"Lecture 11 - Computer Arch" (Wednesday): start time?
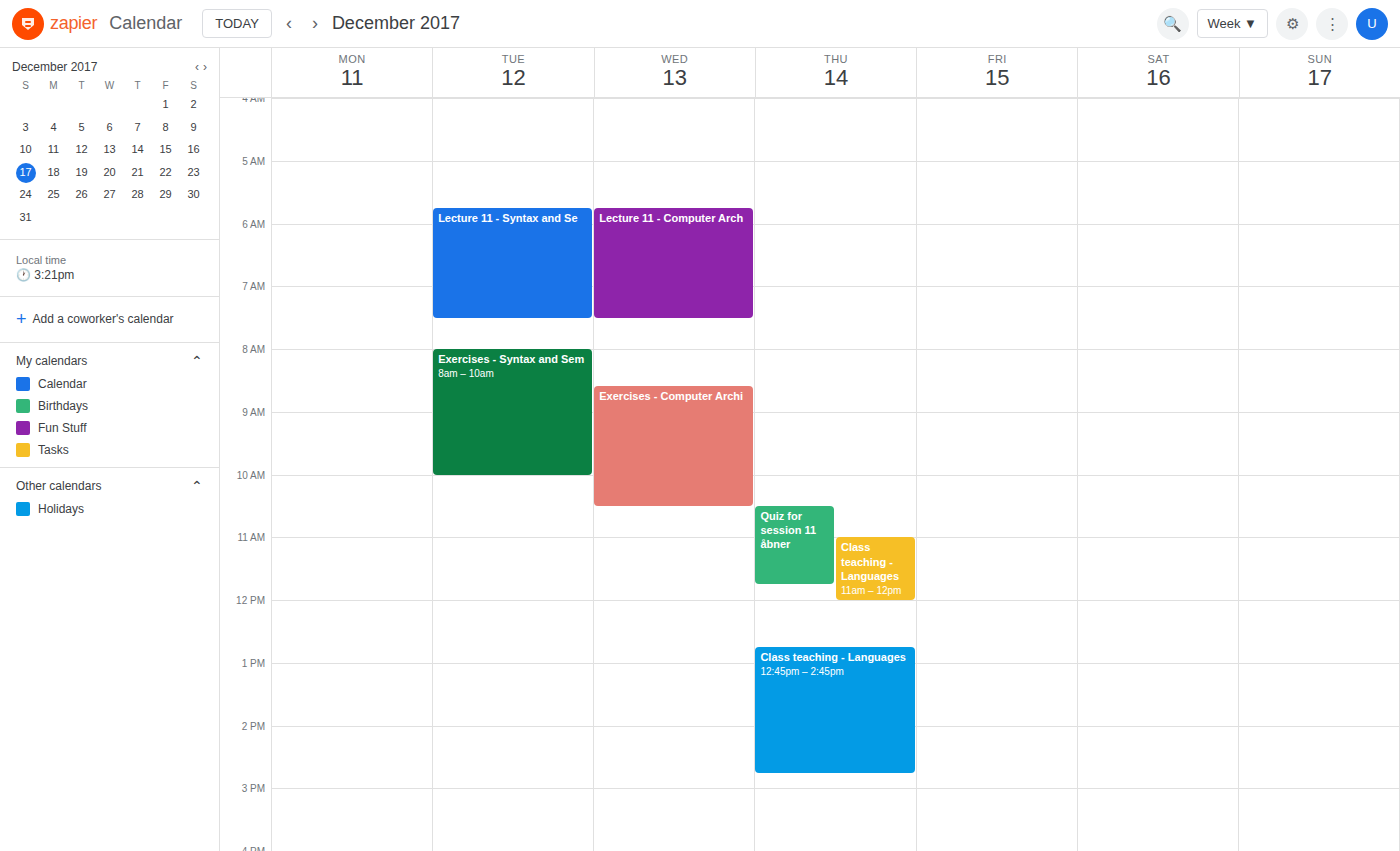
5:45 AM